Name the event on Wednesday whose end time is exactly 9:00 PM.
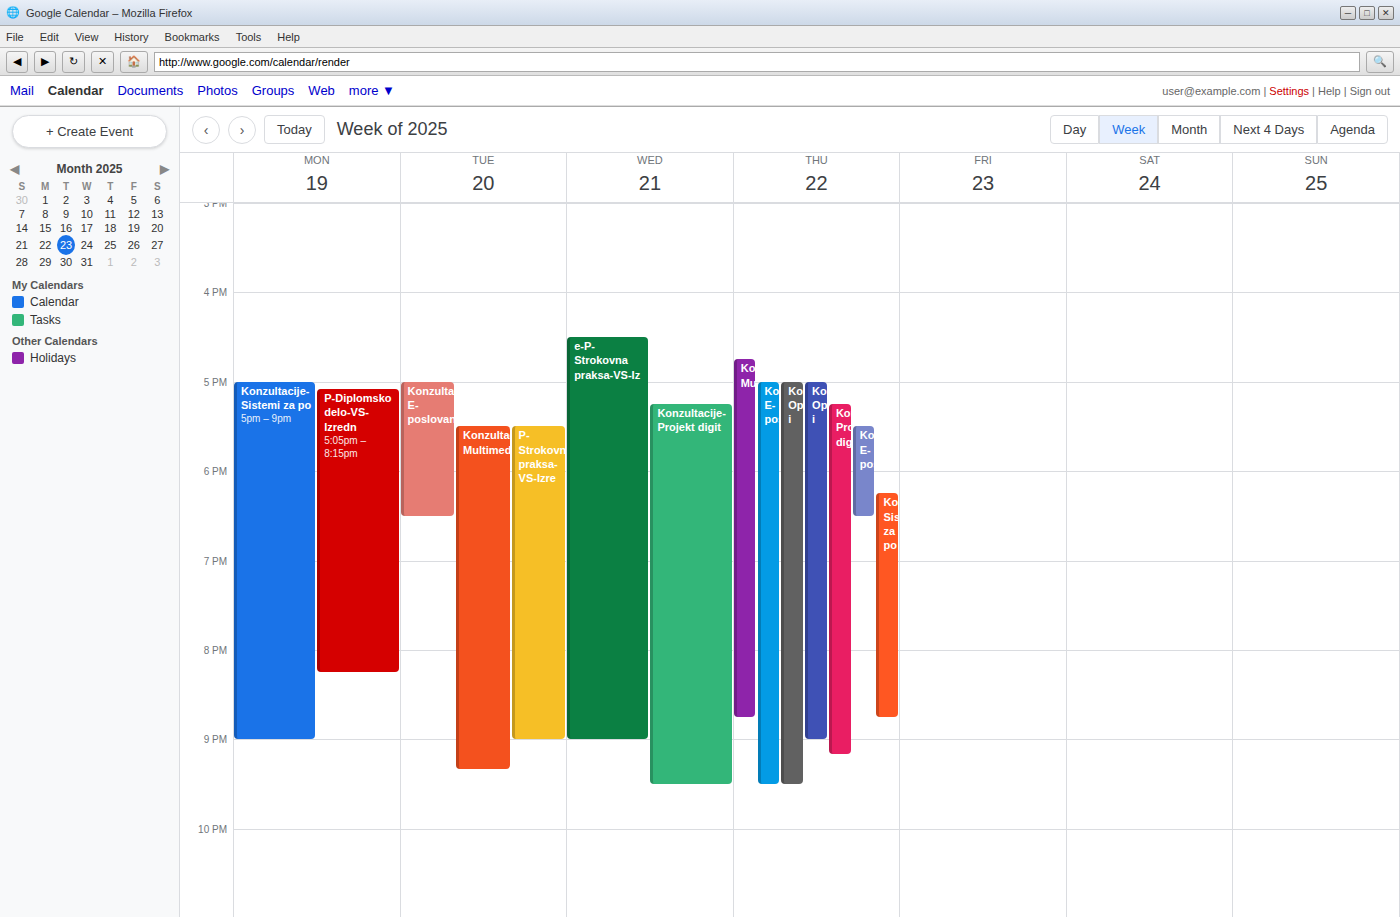
"e-P-Strokovna praksa-VS-Iz"